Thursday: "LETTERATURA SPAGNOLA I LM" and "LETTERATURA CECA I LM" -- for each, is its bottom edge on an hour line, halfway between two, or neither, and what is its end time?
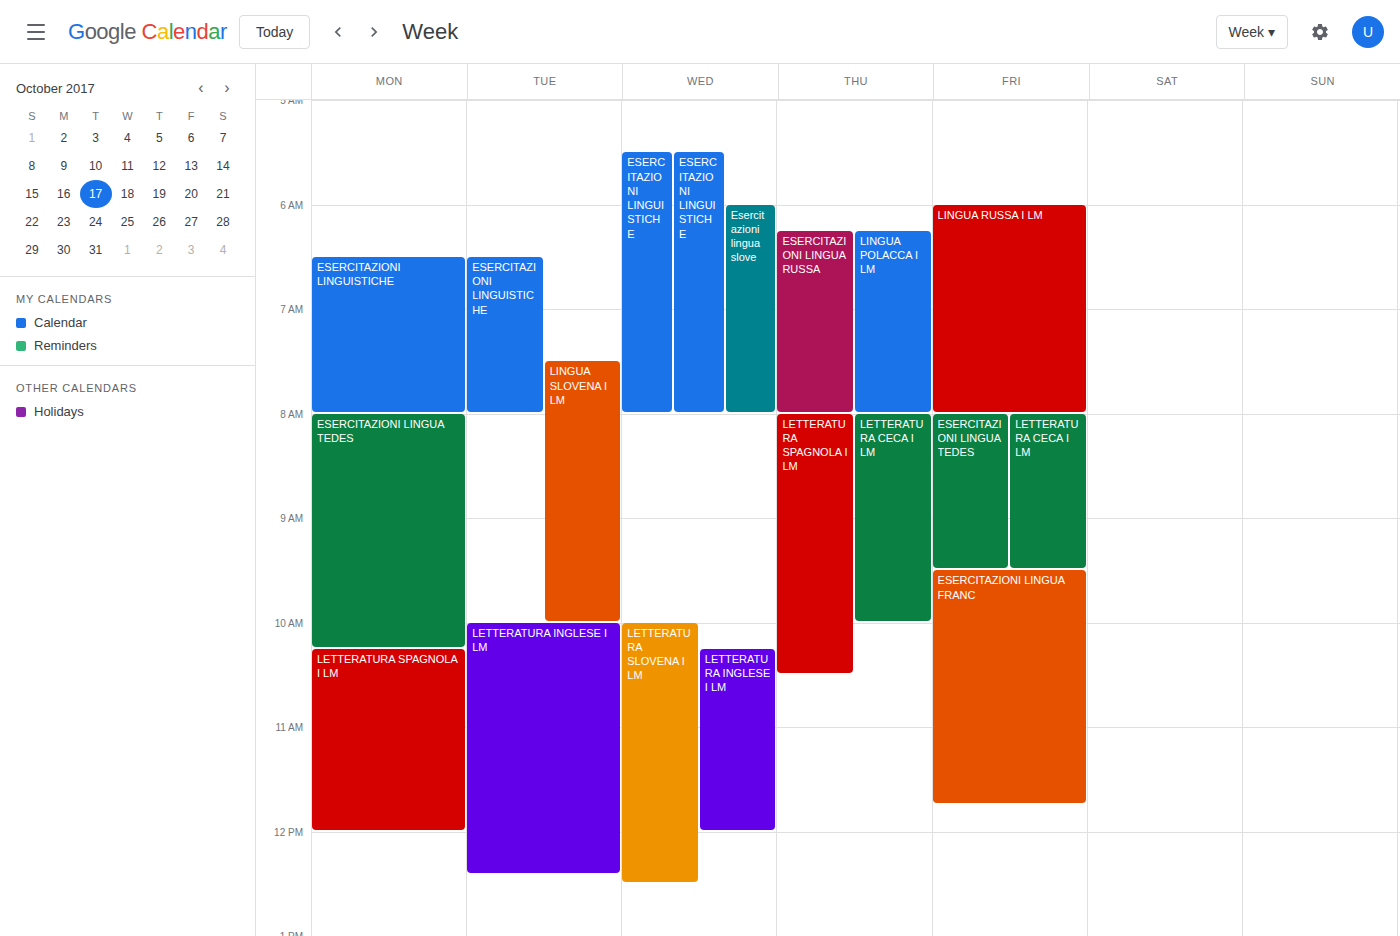
"LETTERATURA SPAGNOLA I LM": 10:30 AM, halfway between the 10 AM and 11 AM lines. "LETTERATURA CECA I LM": 10:00 AM, exactly on the 10 AM line.